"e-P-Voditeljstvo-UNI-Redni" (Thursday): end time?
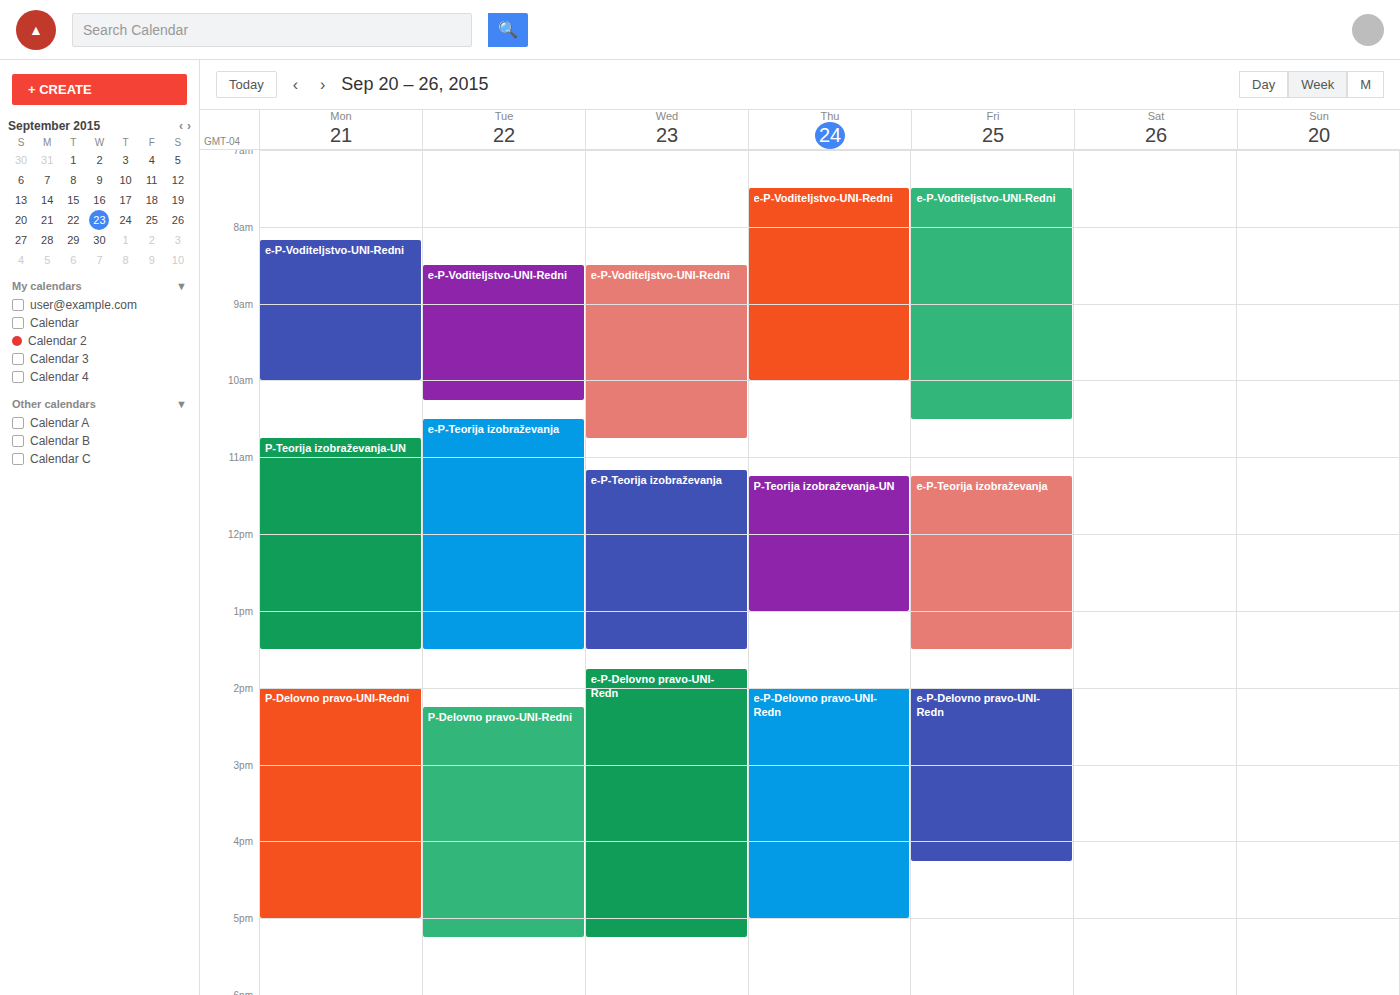
10:00